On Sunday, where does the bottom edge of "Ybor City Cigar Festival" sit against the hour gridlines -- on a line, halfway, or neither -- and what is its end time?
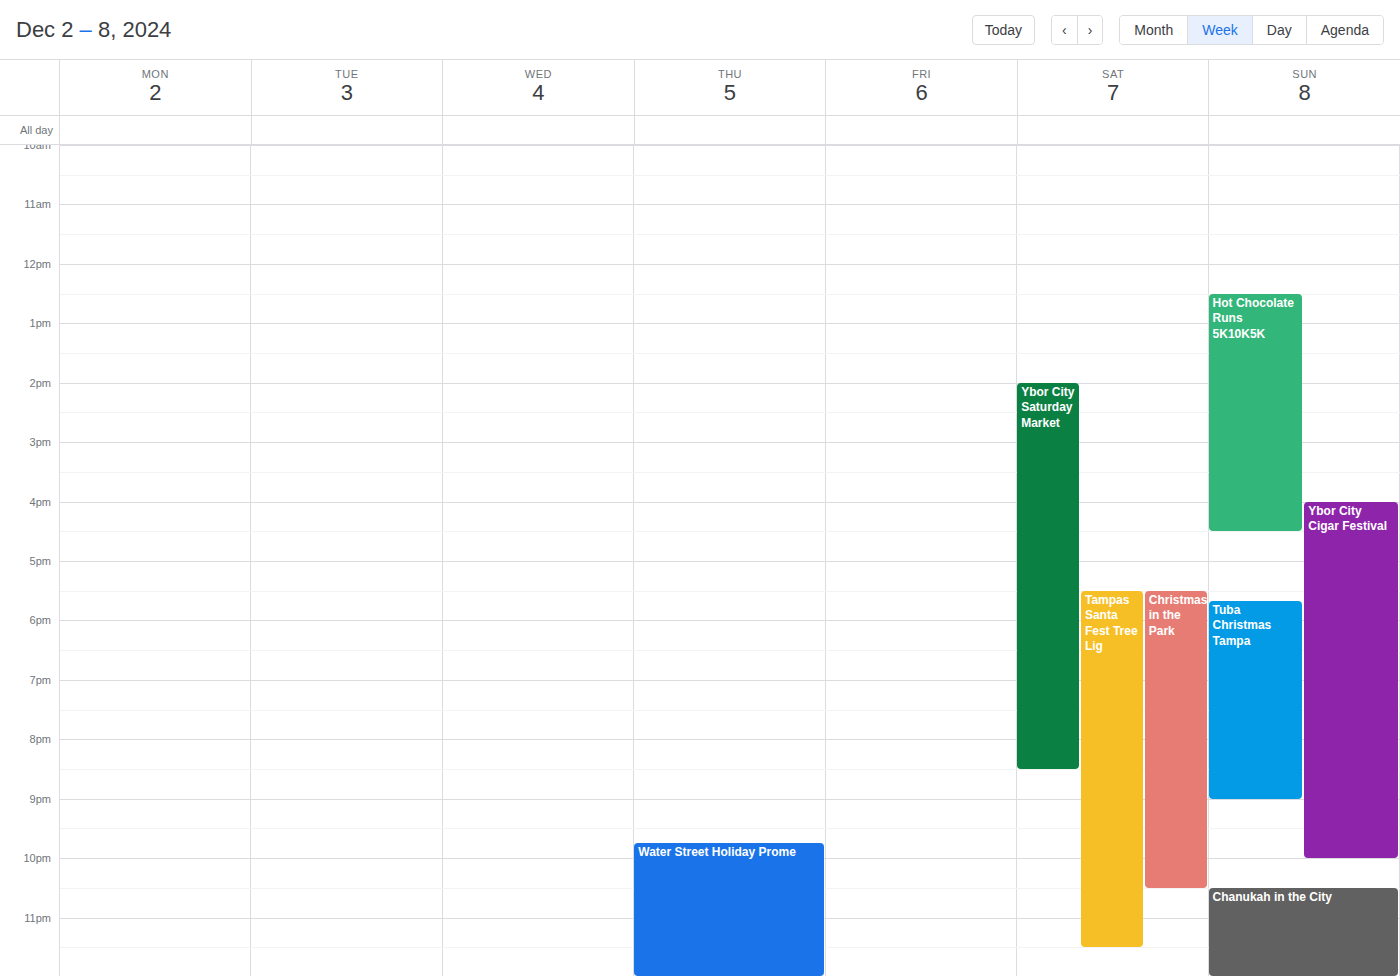
10:00 PM -- exactly on the 10 PM line.